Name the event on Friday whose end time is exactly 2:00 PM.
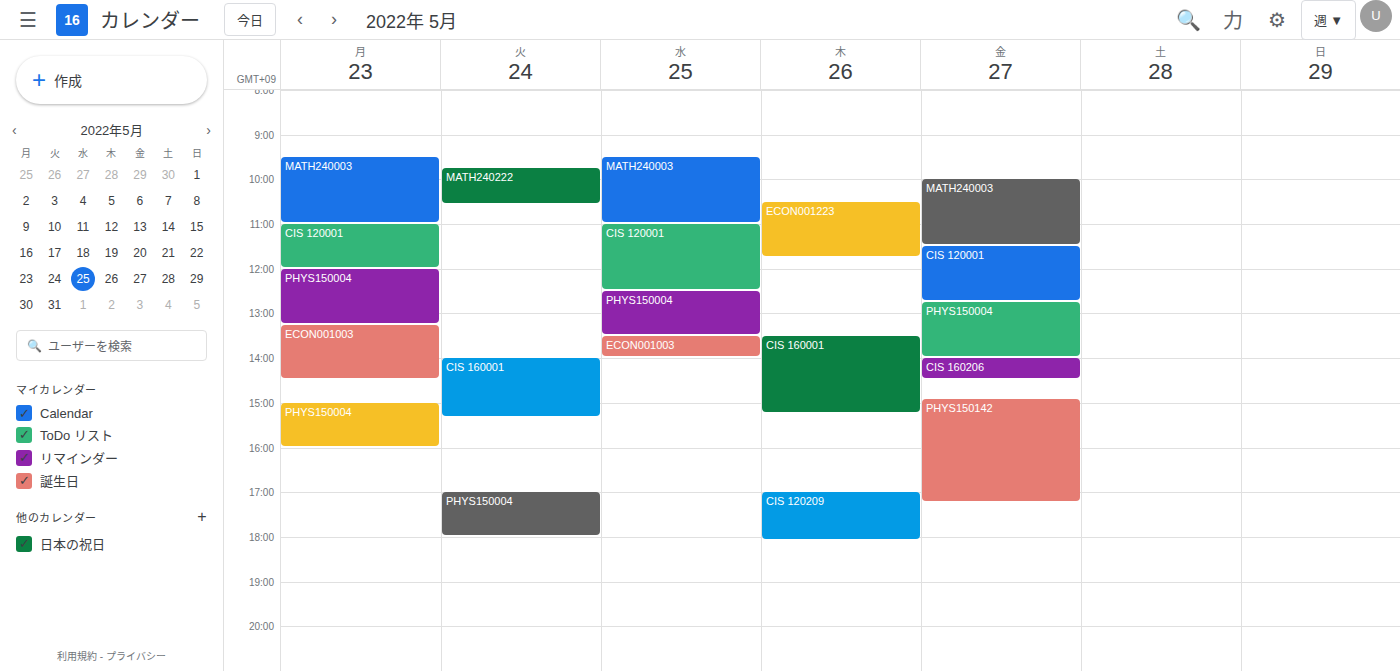
"PHYS150004"